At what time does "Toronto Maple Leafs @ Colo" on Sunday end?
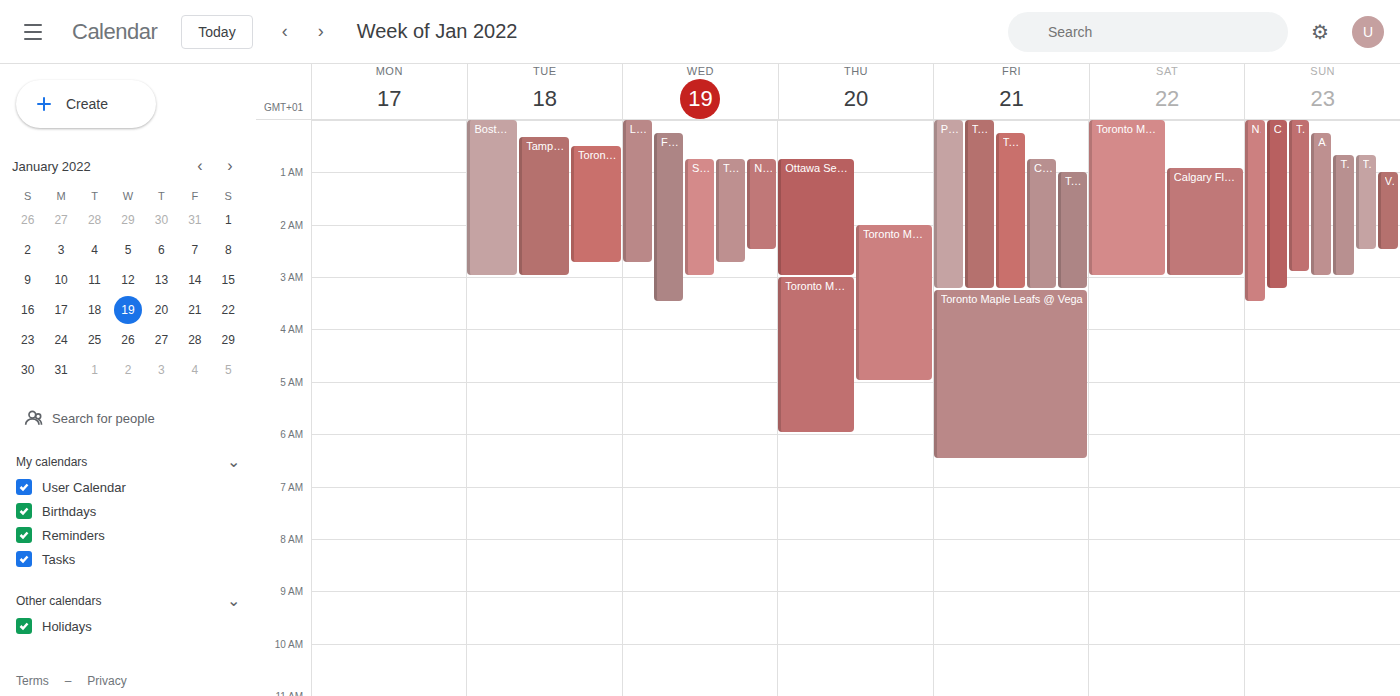
2:55 AM